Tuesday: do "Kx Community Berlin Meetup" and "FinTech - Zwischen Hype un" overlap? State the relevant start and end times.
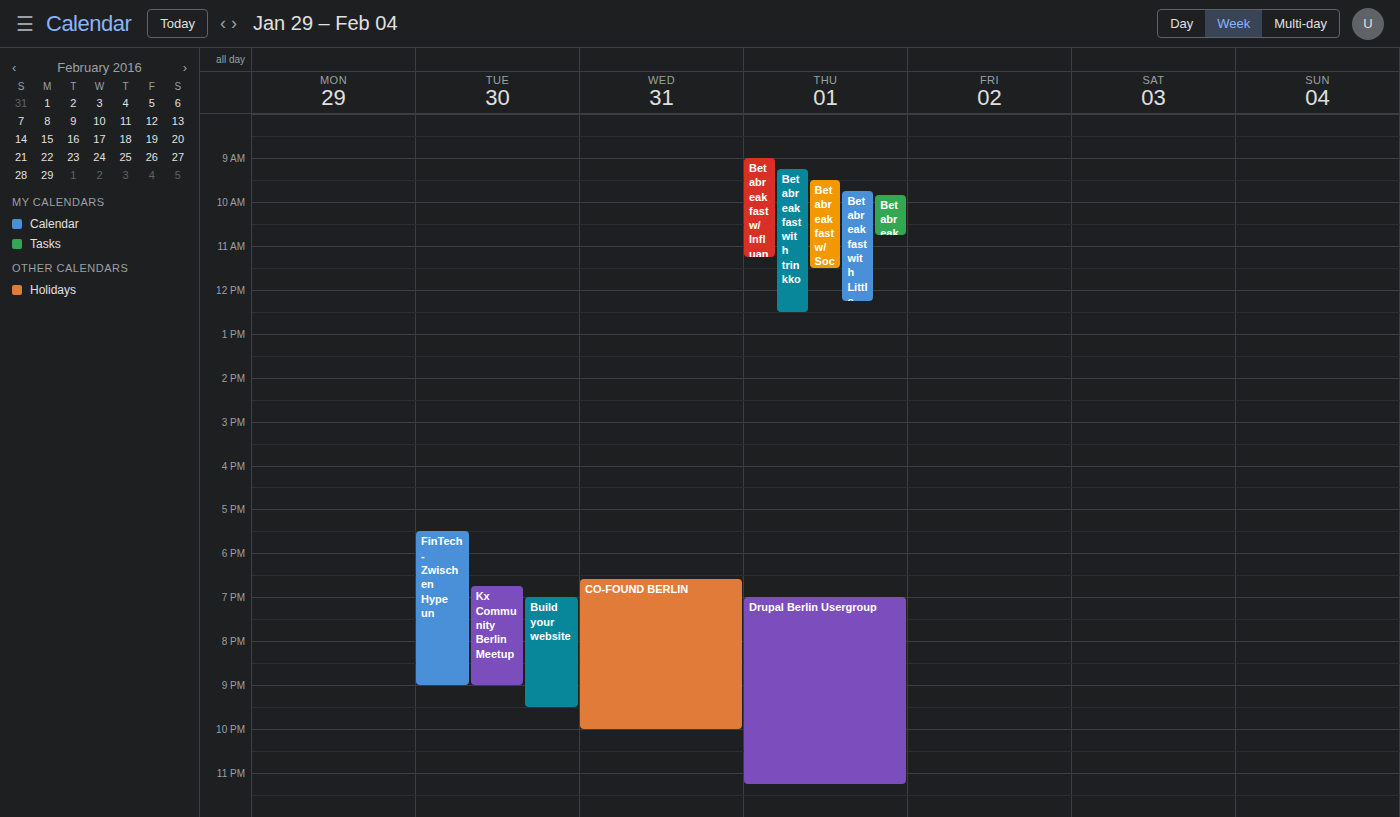
"Kx Community Berlin Meetup" starts at 6:45 PM, before "FinTech - Zwischen Hype un" ends at 9:00 PM -- they overlap.